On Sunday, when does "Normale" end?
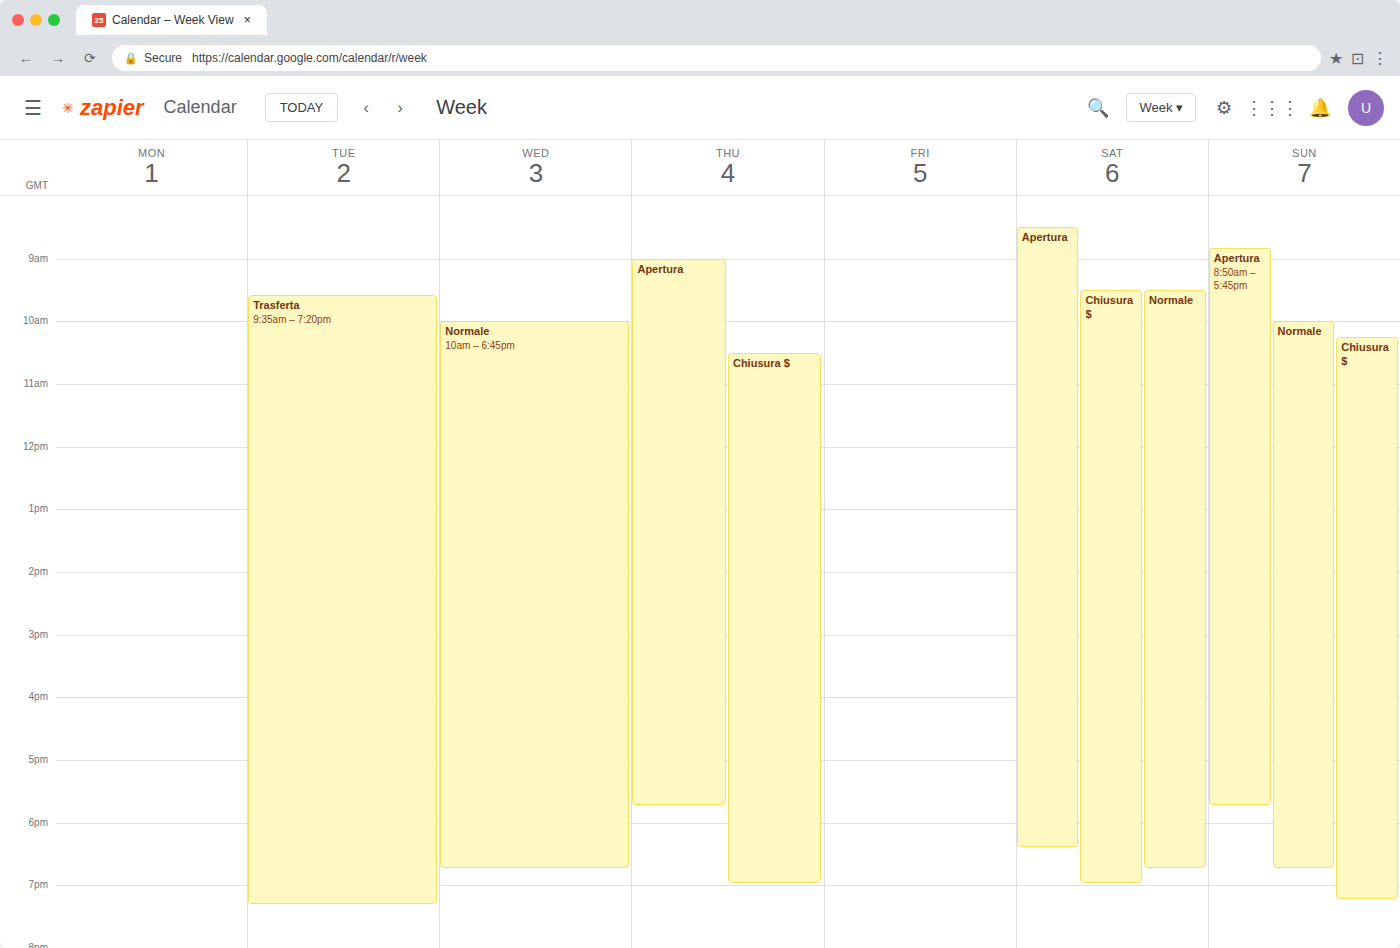
6:45 PM